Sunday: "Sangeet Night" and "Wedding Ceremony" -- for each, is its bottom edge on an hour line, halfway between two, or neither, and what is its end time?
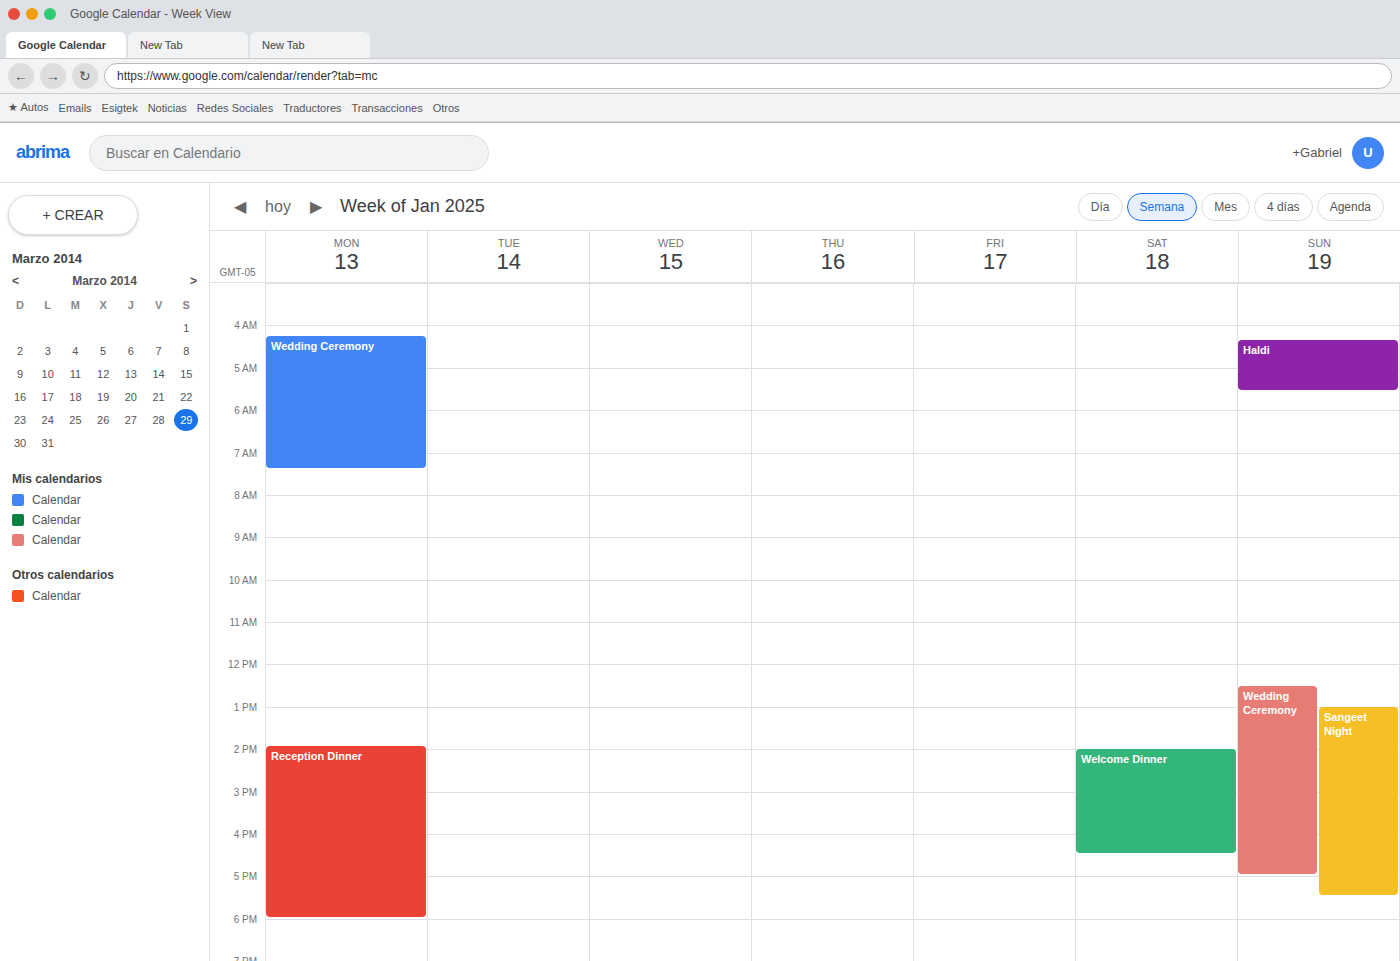
"Sangeet Night": 5:30 PM, halfway between the 5 PM and 6 PM lines. "Wedding Ceremony": 5:00 PM, exactly on the 5 PM line.